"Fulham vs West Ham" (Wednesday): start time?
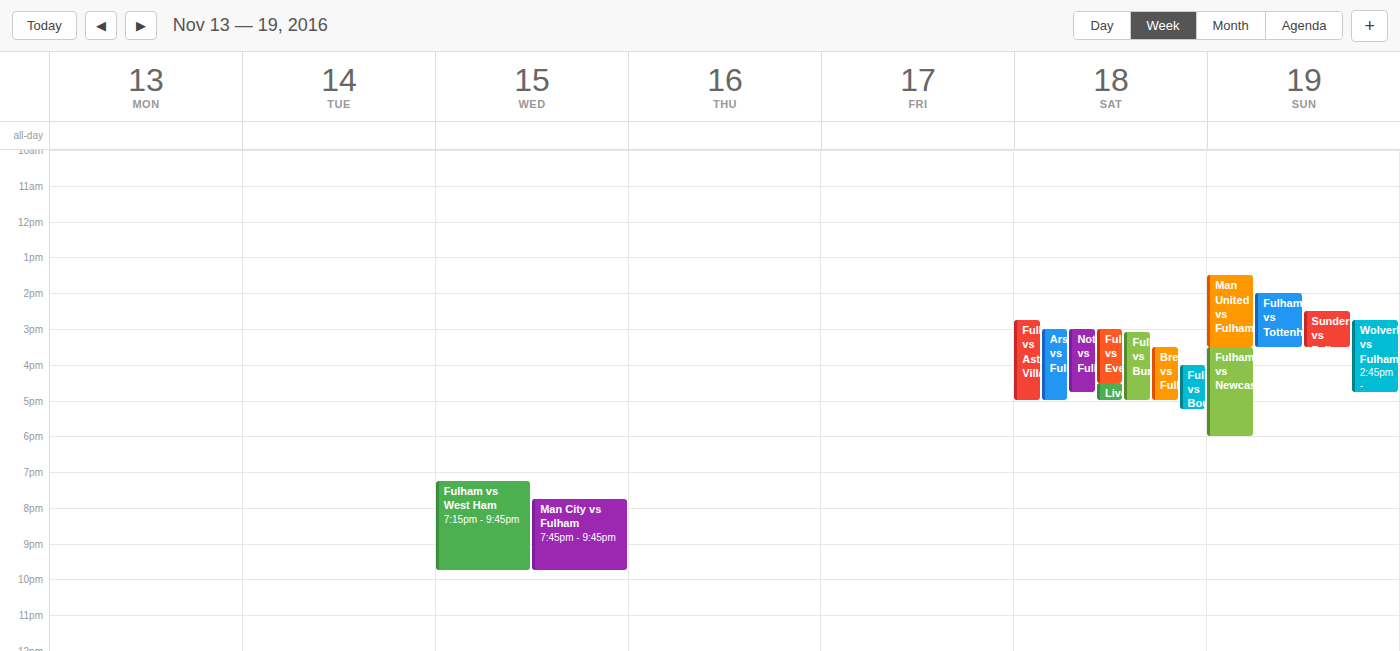
7:15 PM